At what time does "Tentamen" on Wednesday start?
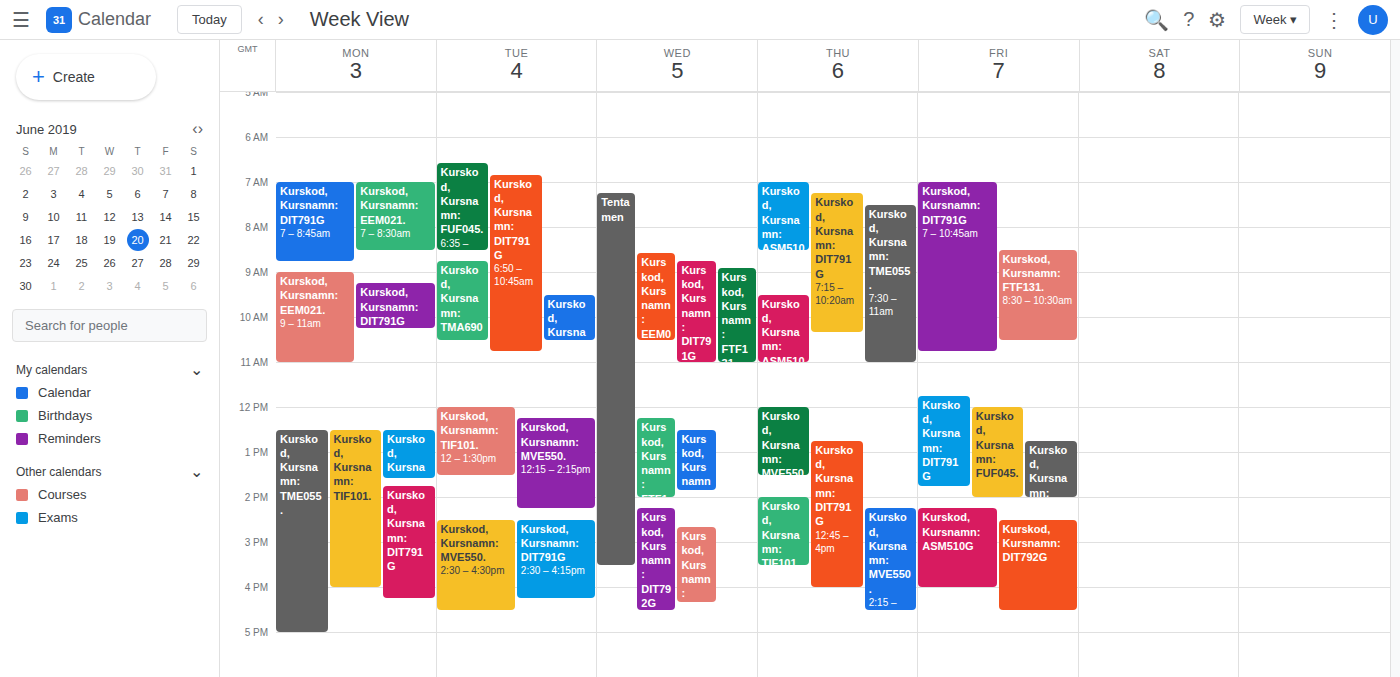
7:15 AM